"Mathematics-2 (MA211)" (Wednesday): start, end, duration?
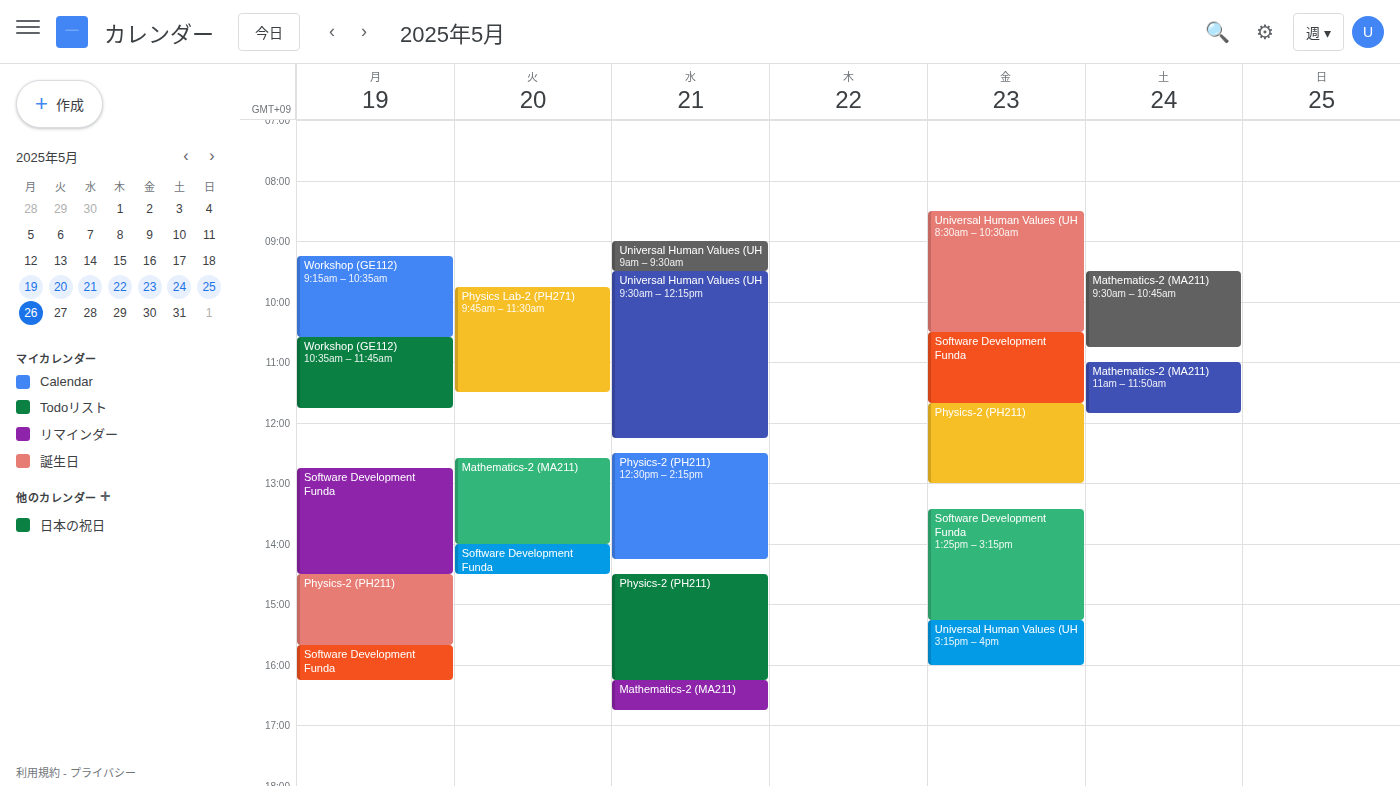
4:15 PM to 4:45 PM, 30 minutes